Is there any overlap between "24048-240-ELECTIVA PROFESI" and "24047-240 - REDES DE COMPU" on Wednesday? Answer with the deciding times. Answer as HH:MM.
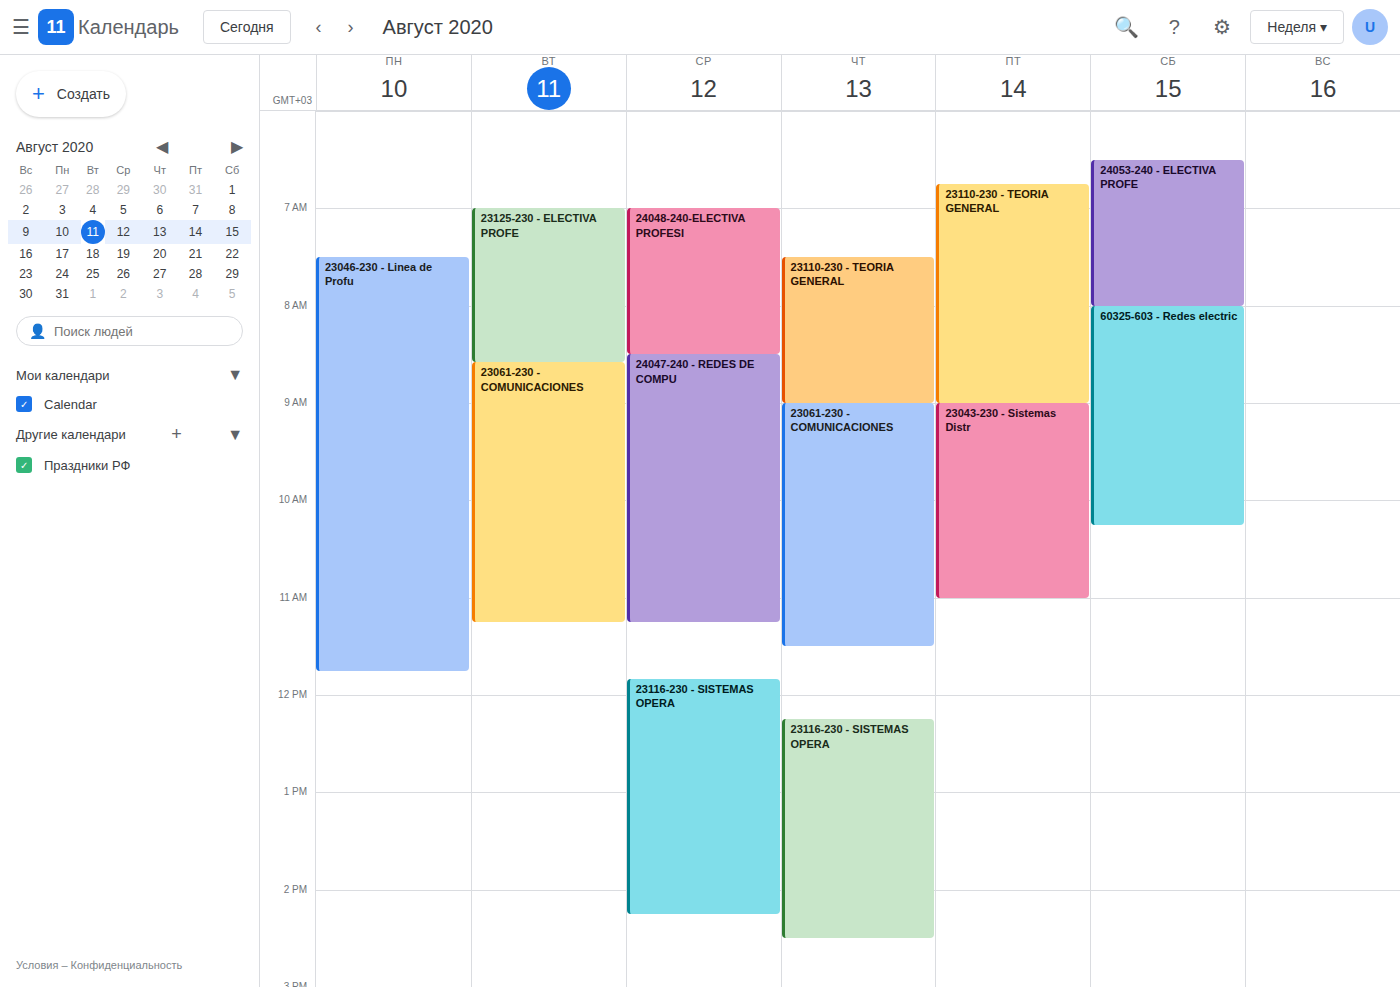
"24048-240-ELECTIVA PROFESI" ends at 08:30, exactly when "24047-240 - REDES DE COMPU" starts -- they touch but do not overlap.